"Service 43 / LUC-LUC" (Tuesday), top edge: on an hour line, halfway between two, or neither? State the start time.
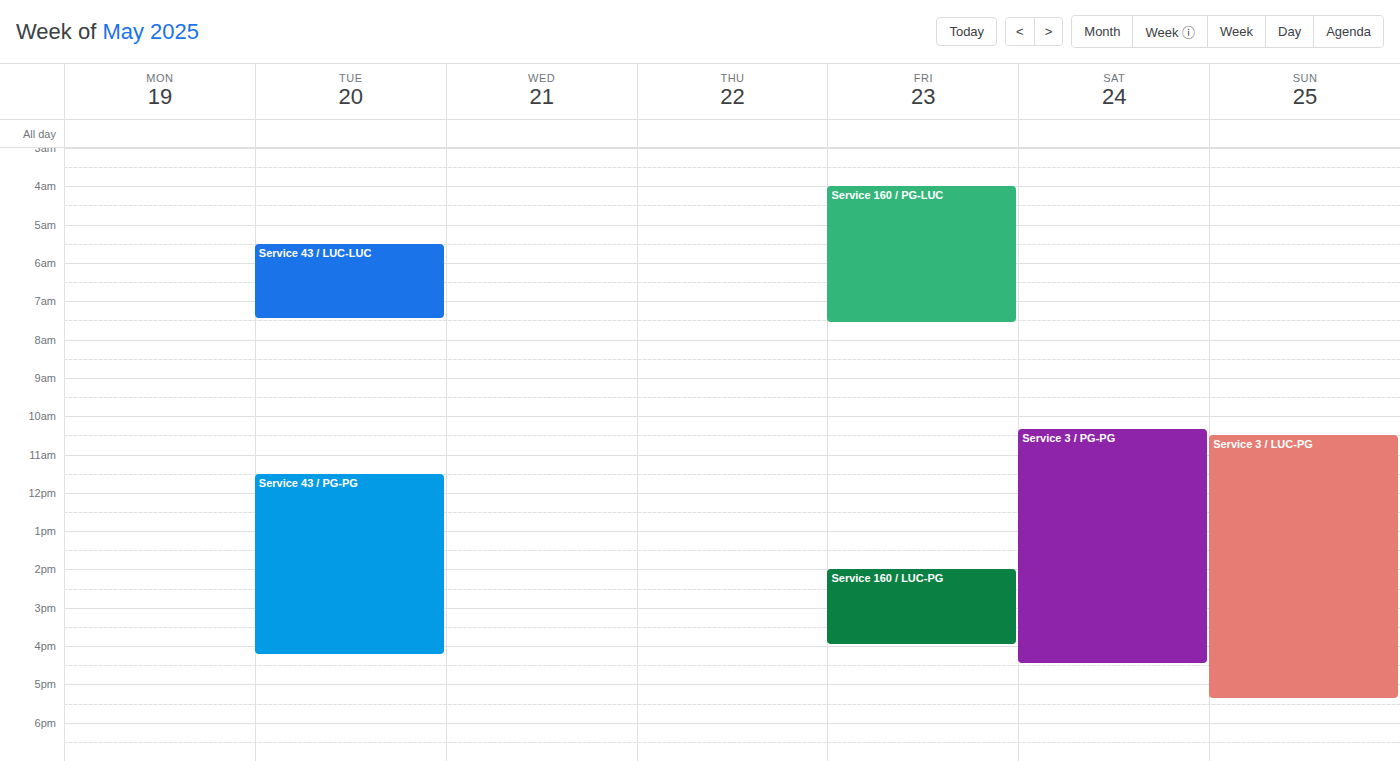
5:30 AM -- halfway between the 5 AM and 6 AM lines.